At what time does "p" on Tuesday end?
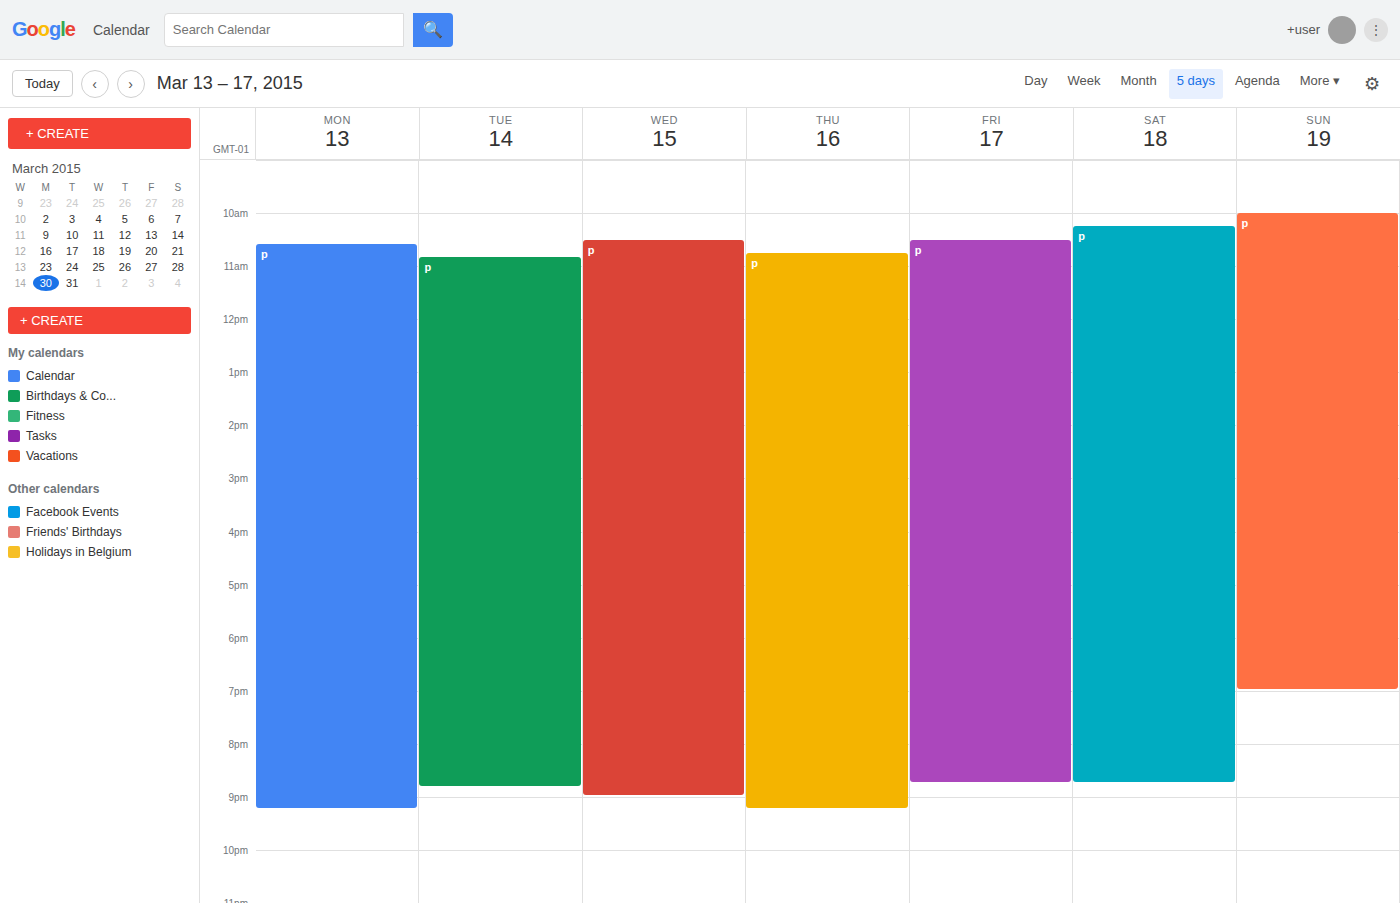
8:50 PM